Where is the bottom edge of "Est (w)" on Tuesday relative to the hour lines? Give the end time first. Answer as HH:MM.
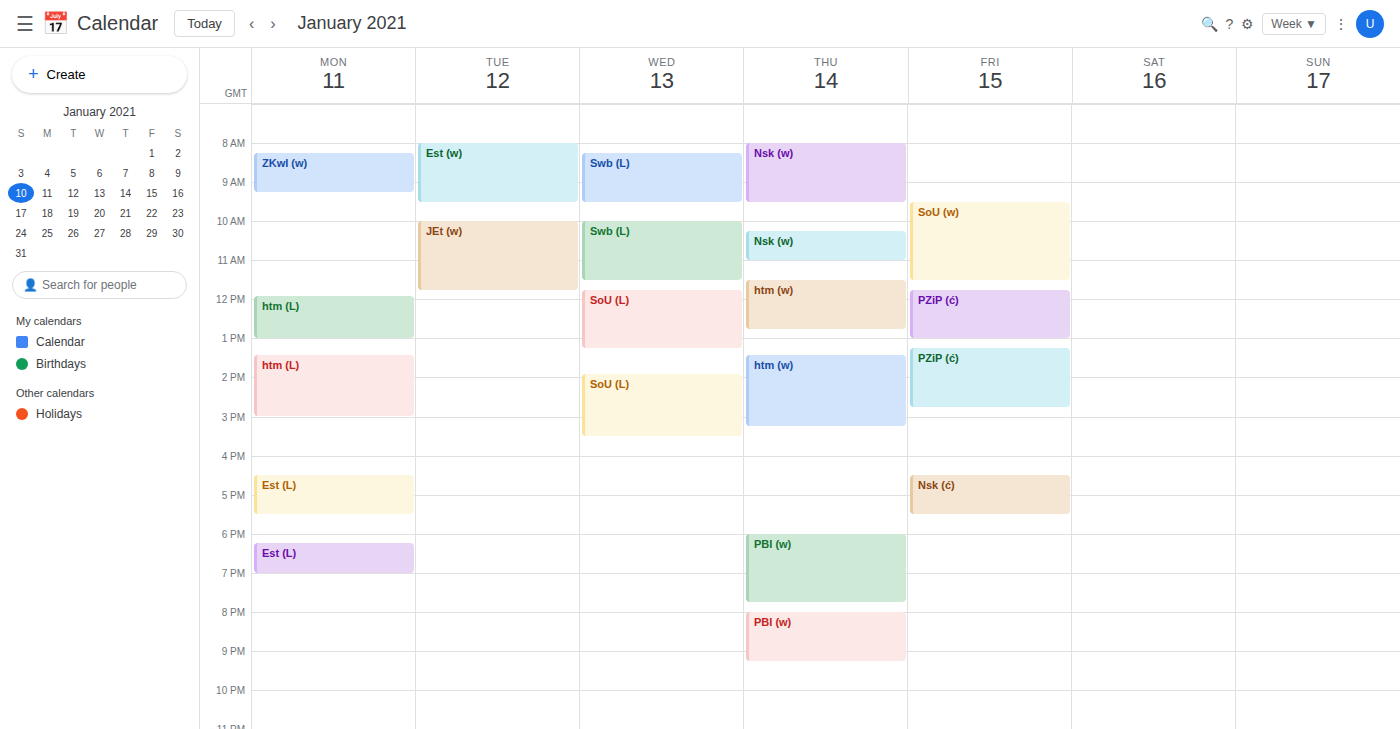
09:30 -- halfway between the 09:00 and 10:00 lines.